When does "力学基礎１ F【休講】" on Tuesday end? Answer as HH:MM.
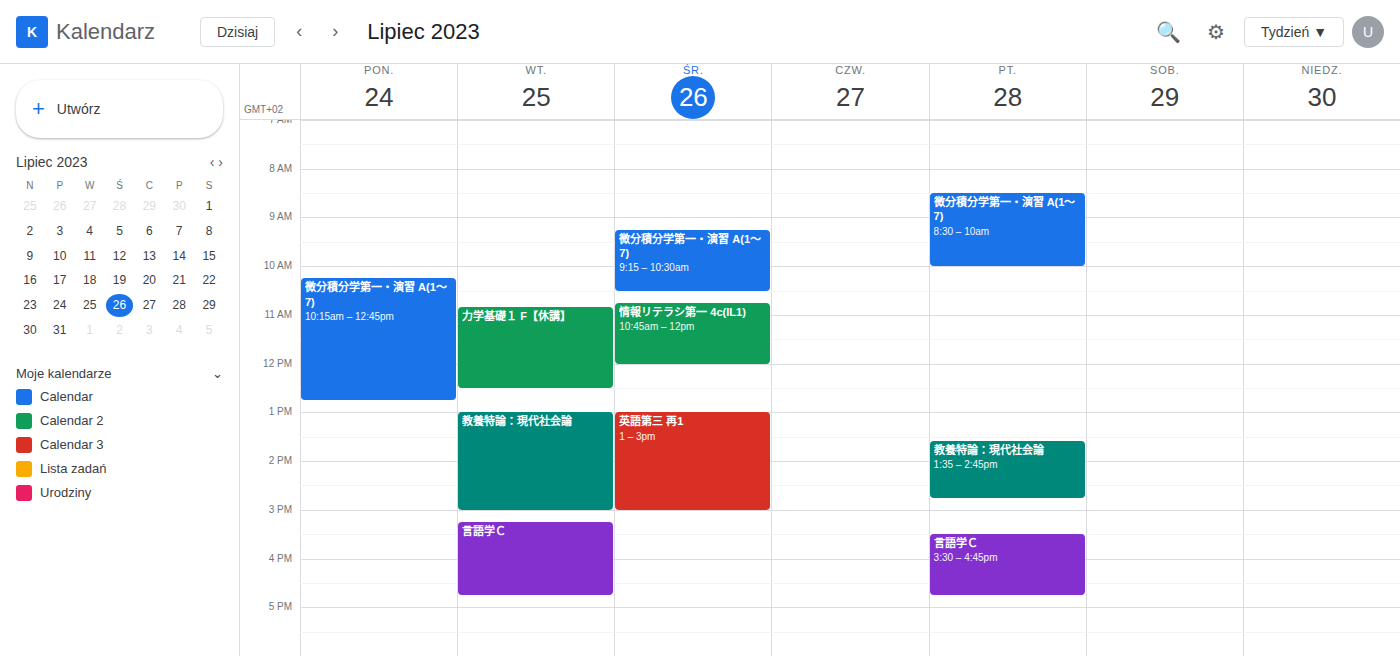
12:30